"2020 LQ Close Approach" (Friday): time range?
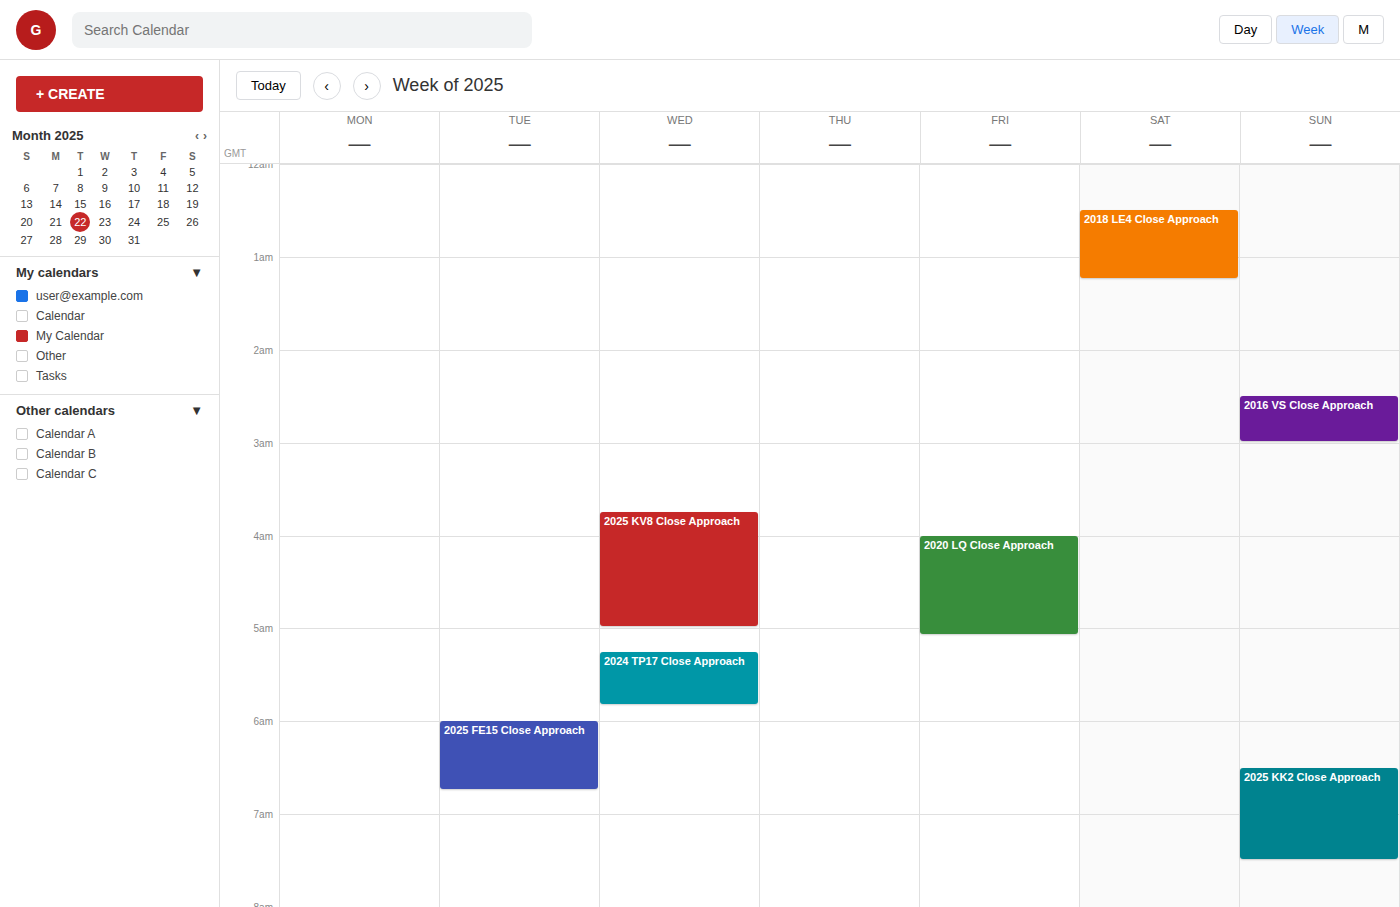
4:00 AM to 5:05 AM